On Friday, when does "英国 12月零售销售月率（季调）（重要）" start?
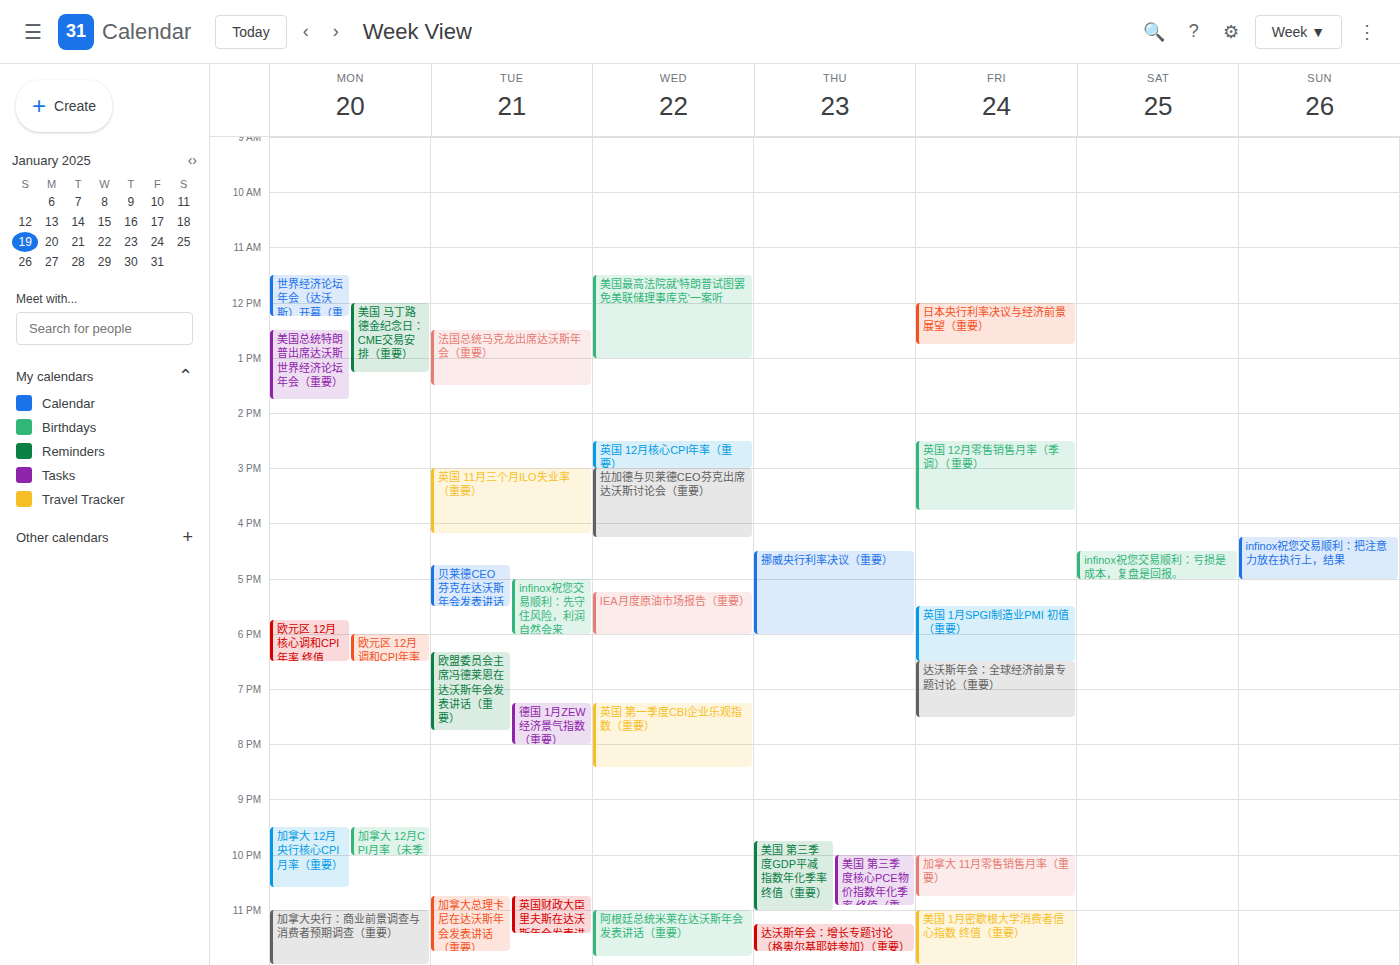
2:30 PM